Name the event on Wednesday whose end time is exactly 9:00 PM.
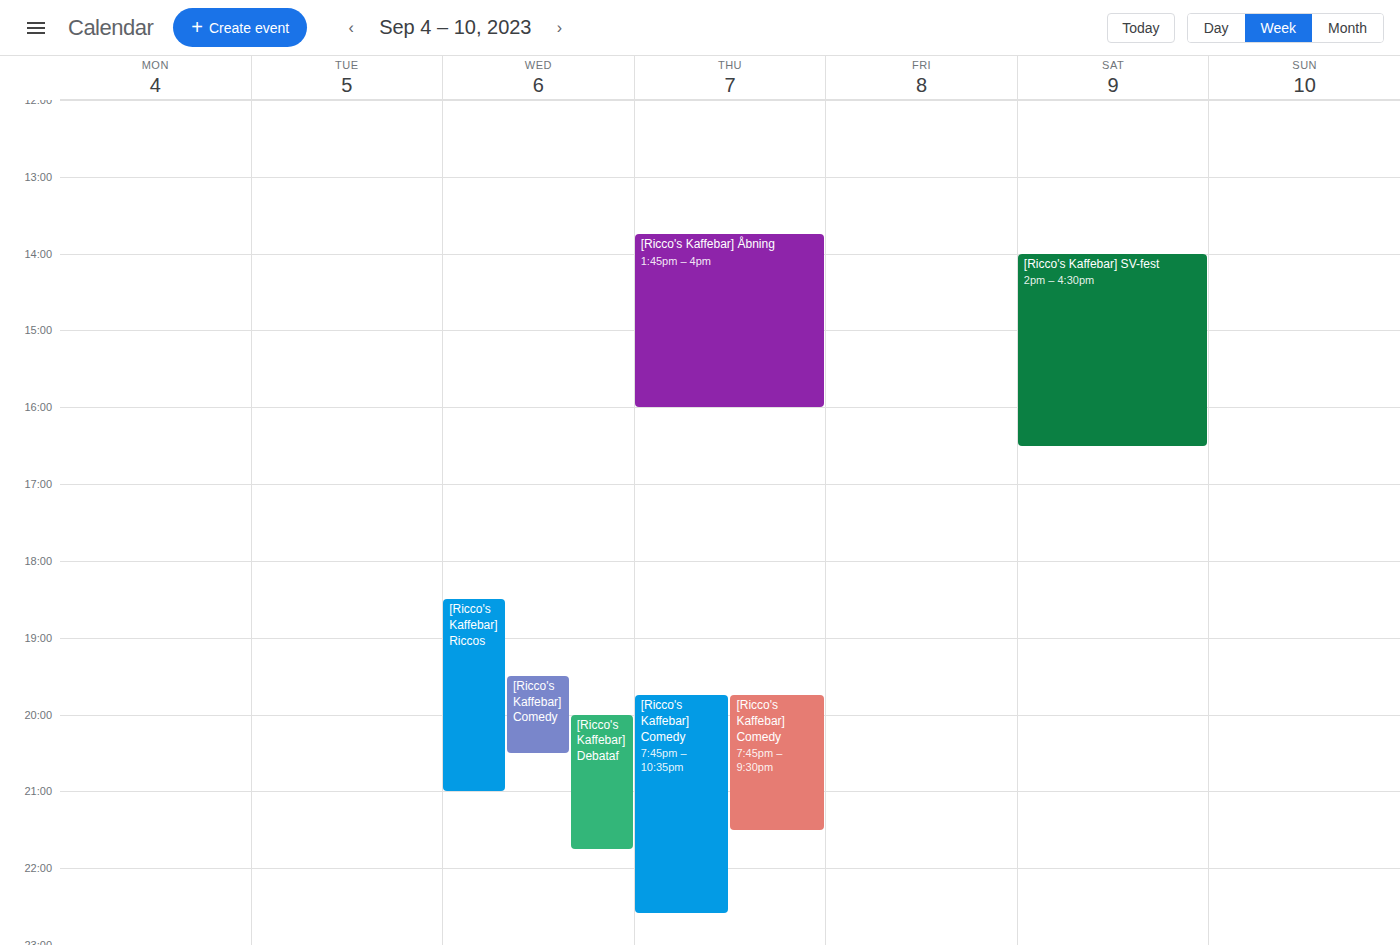
"[Ricco's Kaffebar] Riccos"